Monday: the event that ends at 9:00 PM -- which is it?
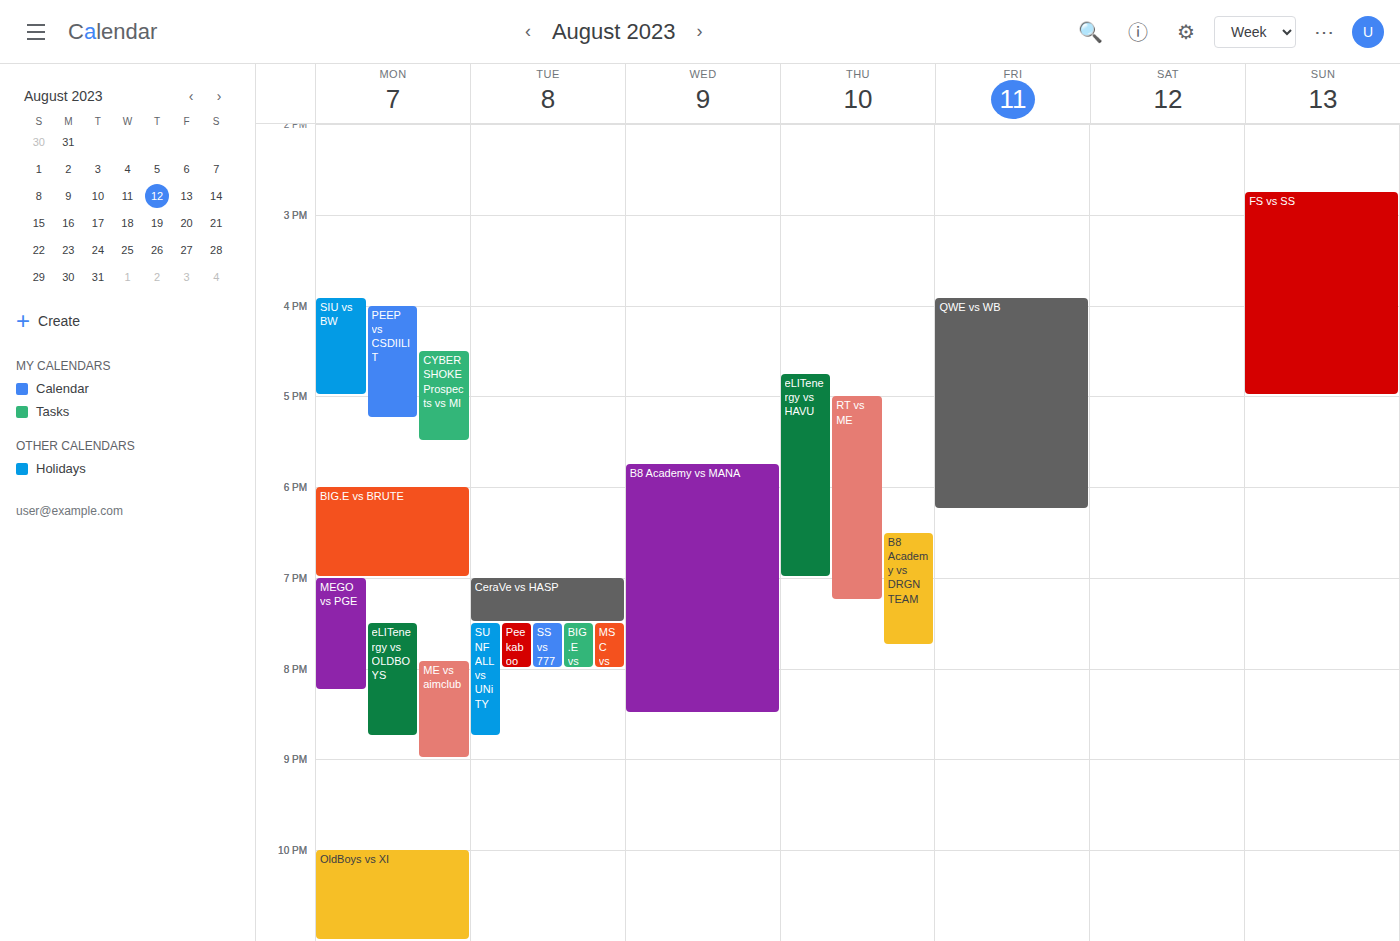
"ME vs aimclub"